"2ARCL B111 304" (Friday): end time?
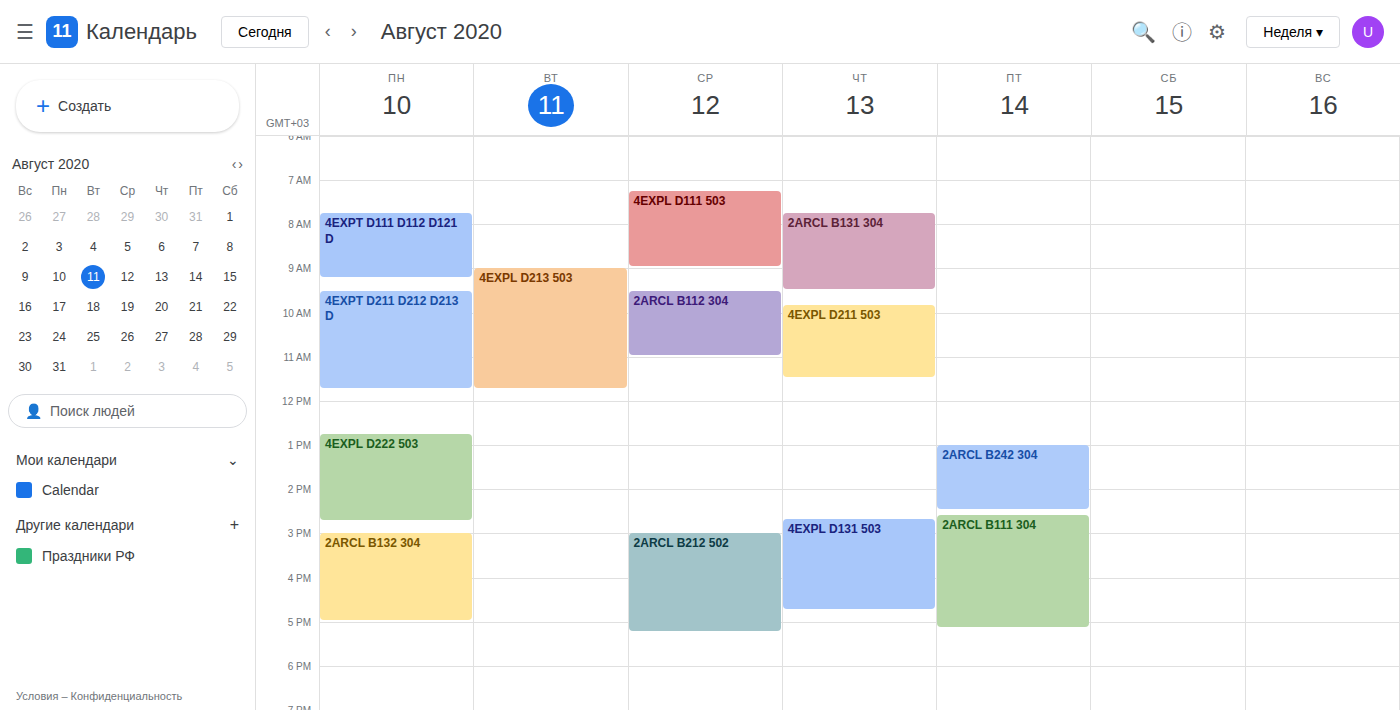
17:10